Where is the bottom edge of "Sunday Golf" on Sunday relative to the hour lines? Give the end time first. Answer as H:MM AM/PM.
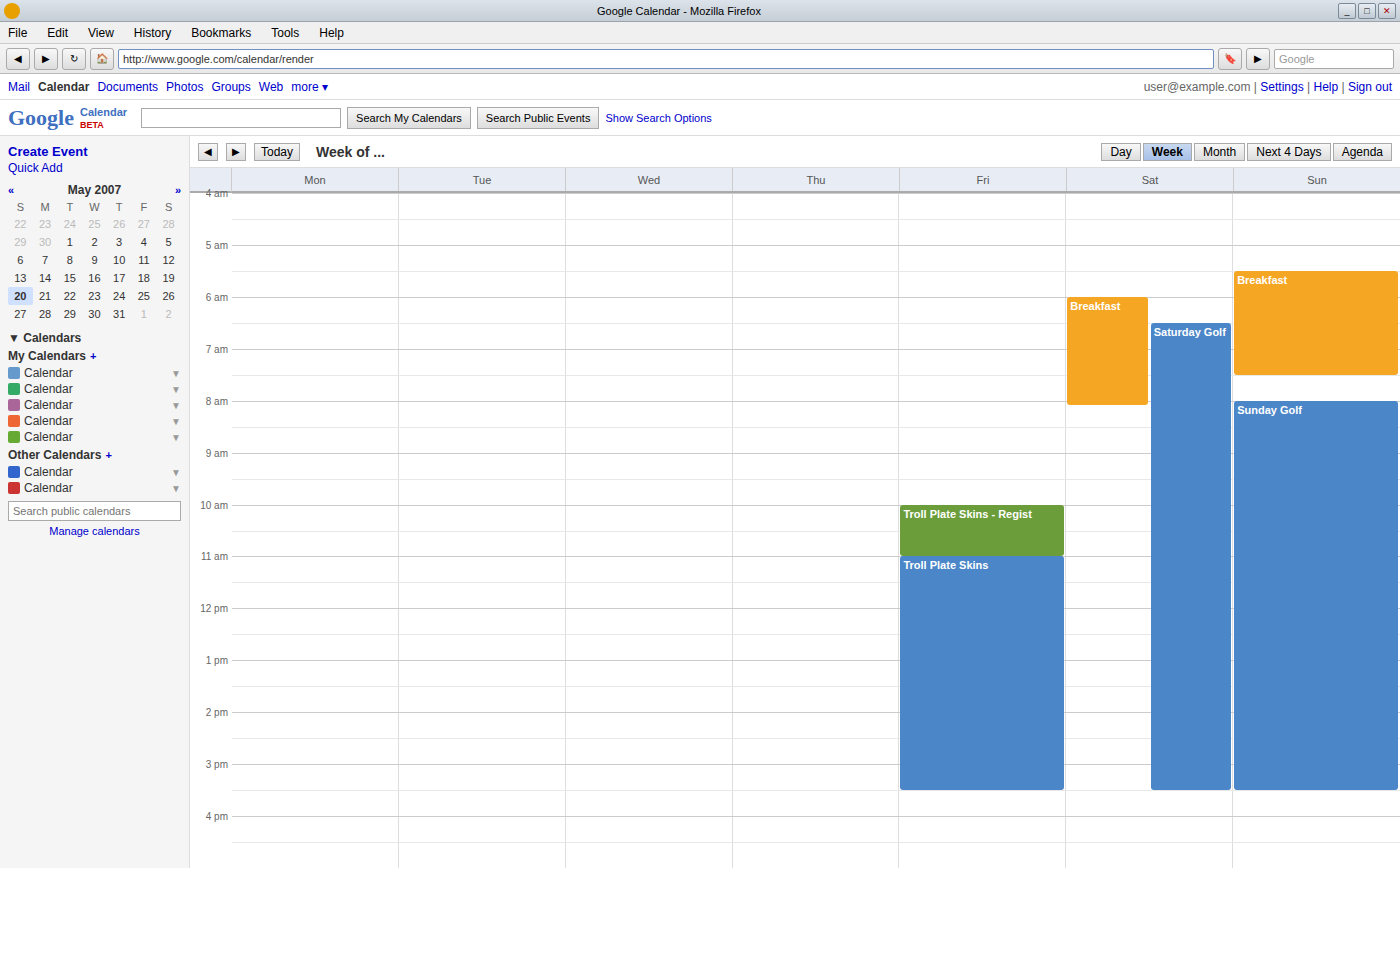
3:30 PM -- halfway between the 3 PM and 4 PM lines.